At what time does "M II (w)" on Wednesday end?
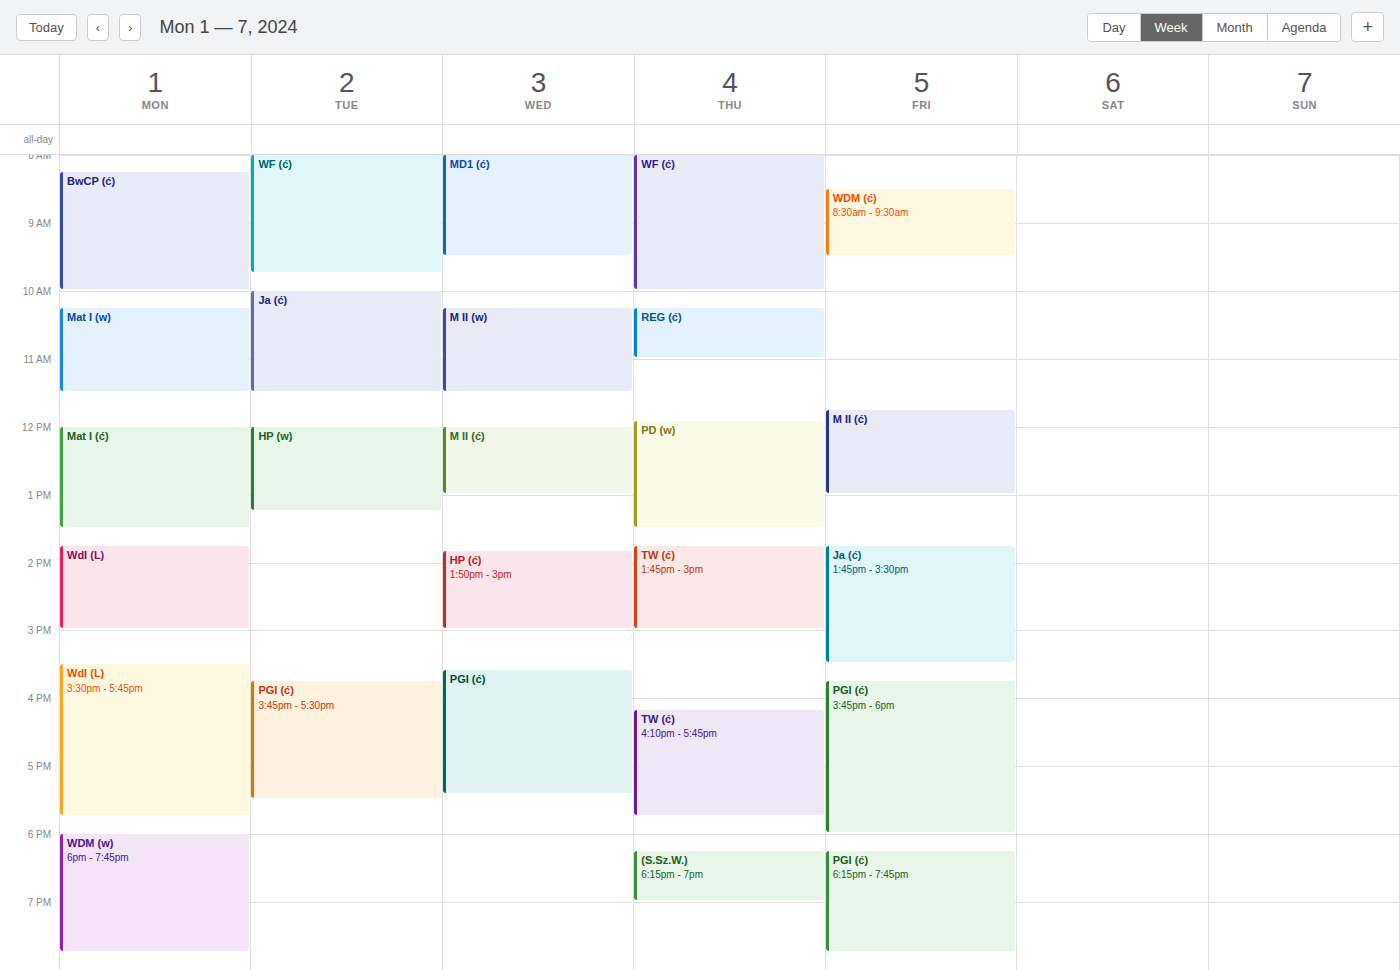
11:30 AM